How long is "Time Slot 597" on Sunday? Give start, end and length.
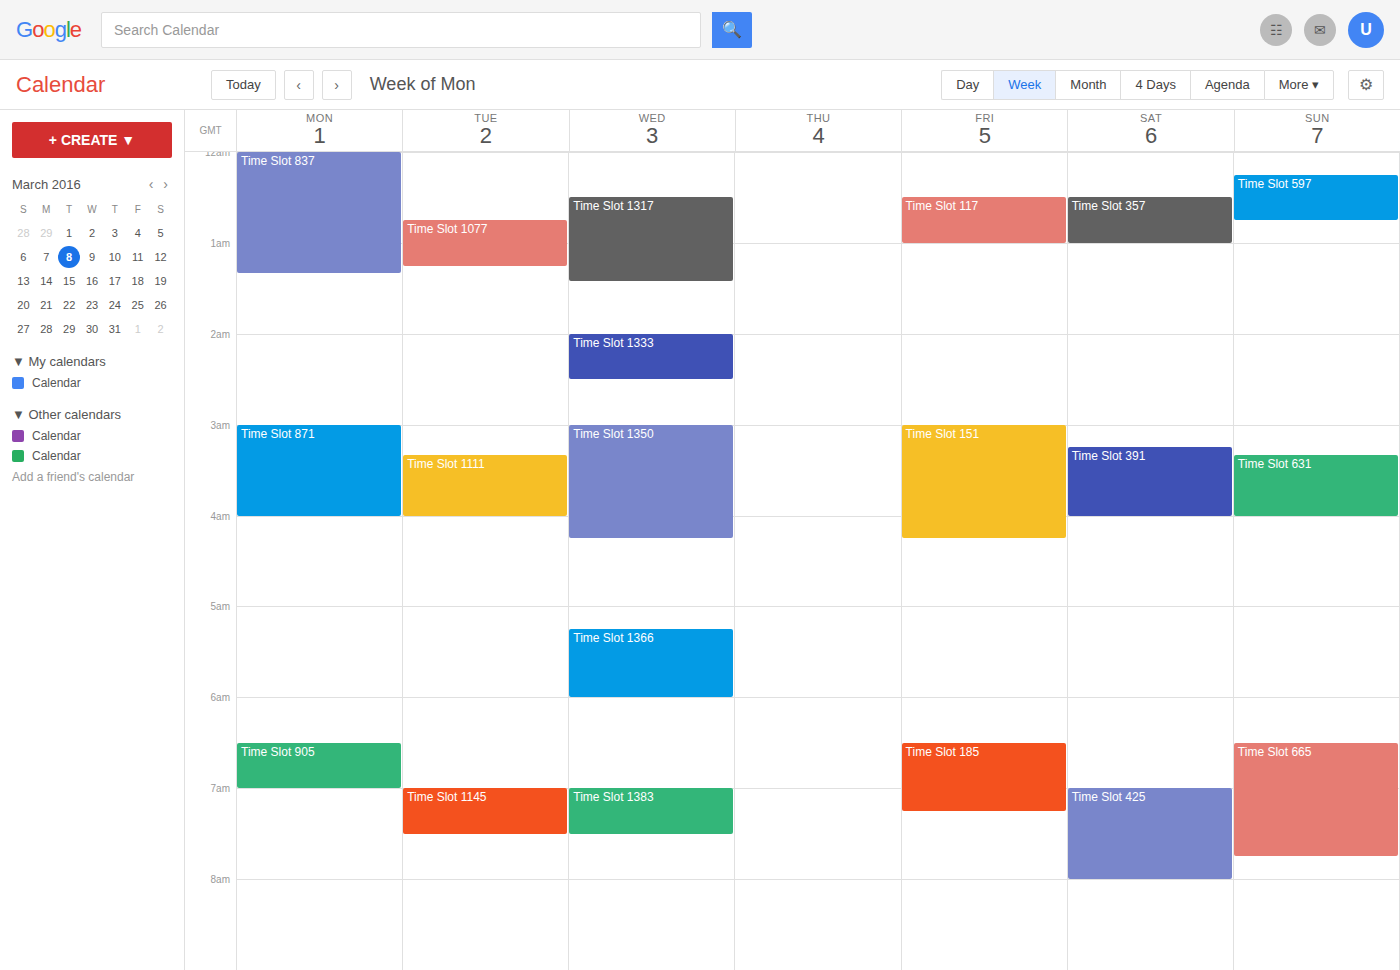
12:15 AM to 12:45 AM, 30 minutes